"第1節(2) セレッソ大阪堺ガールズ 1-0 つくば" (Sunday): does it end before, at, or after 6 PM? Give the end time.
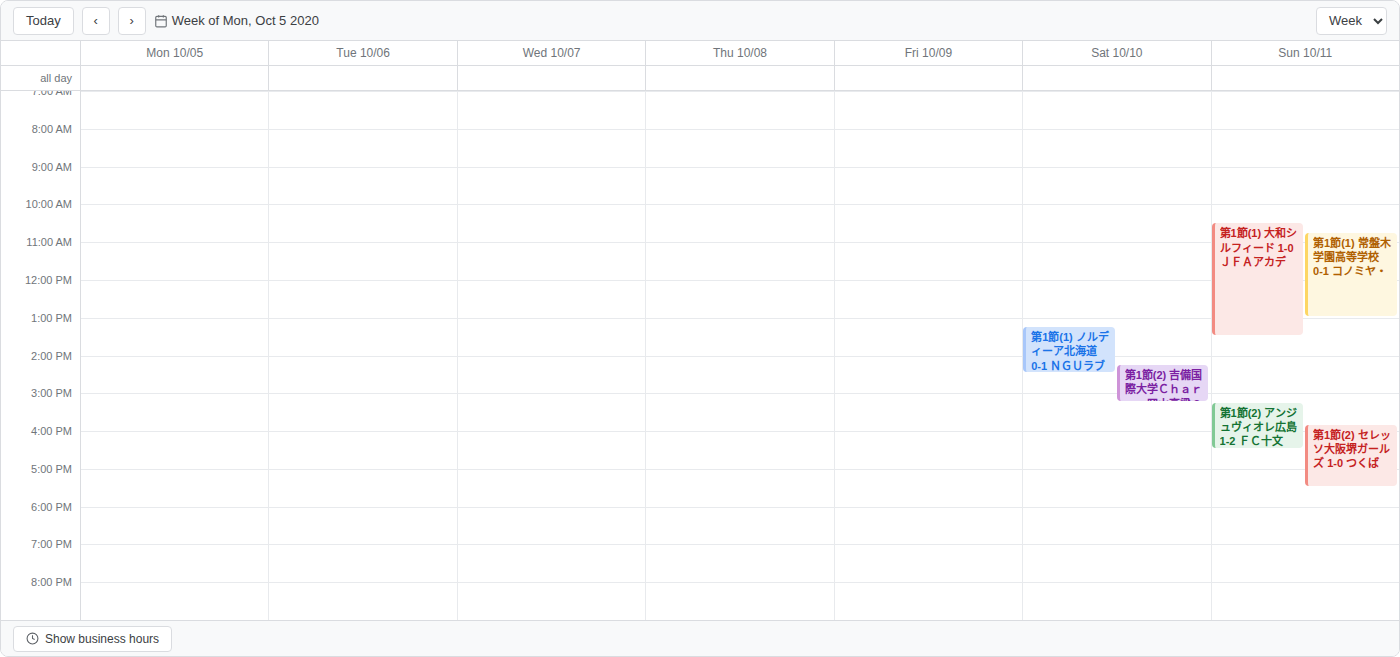
5:30 PM -- before 6 PM, 30 minutes above the 6 PM line.